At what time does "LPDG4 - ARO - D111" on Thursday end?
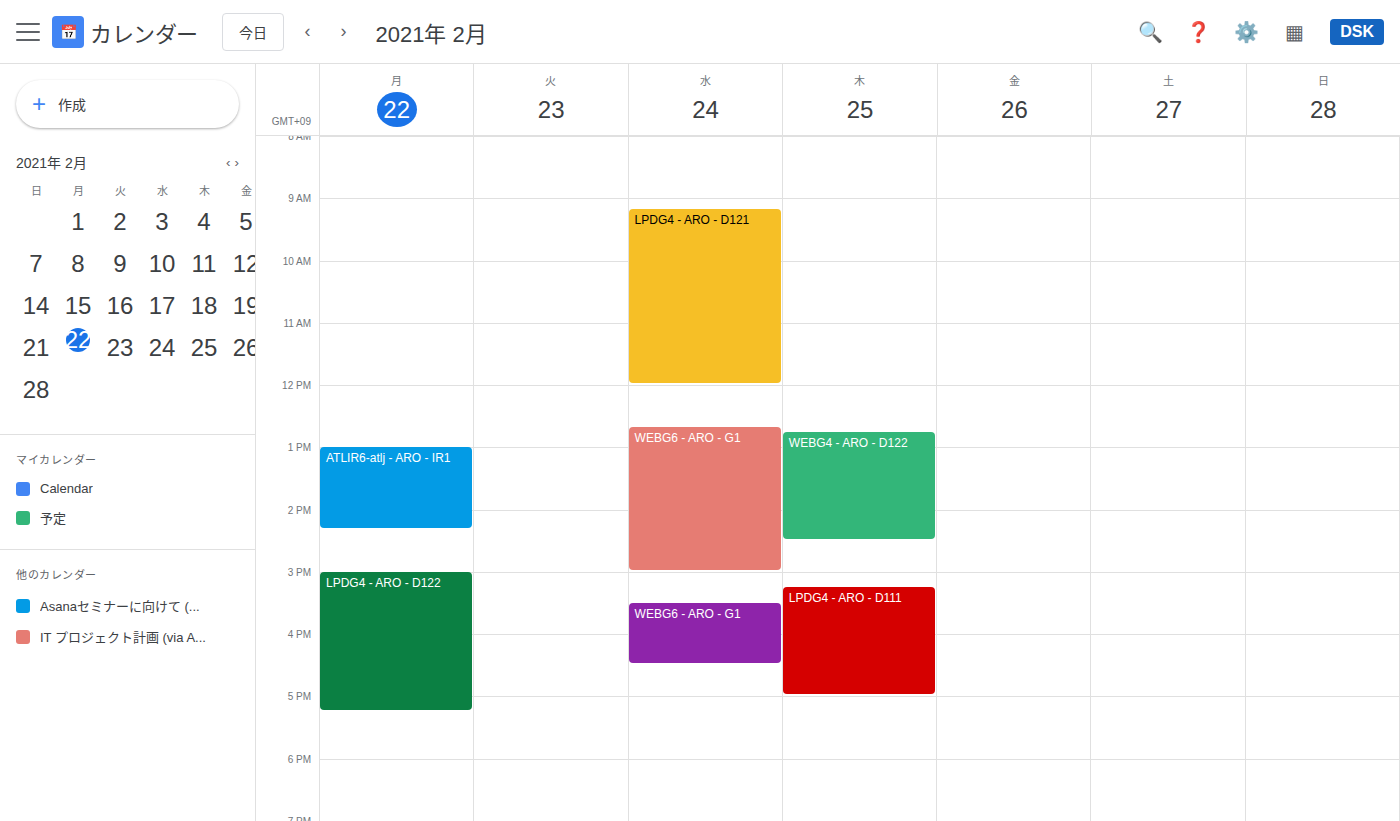
5:00 PM